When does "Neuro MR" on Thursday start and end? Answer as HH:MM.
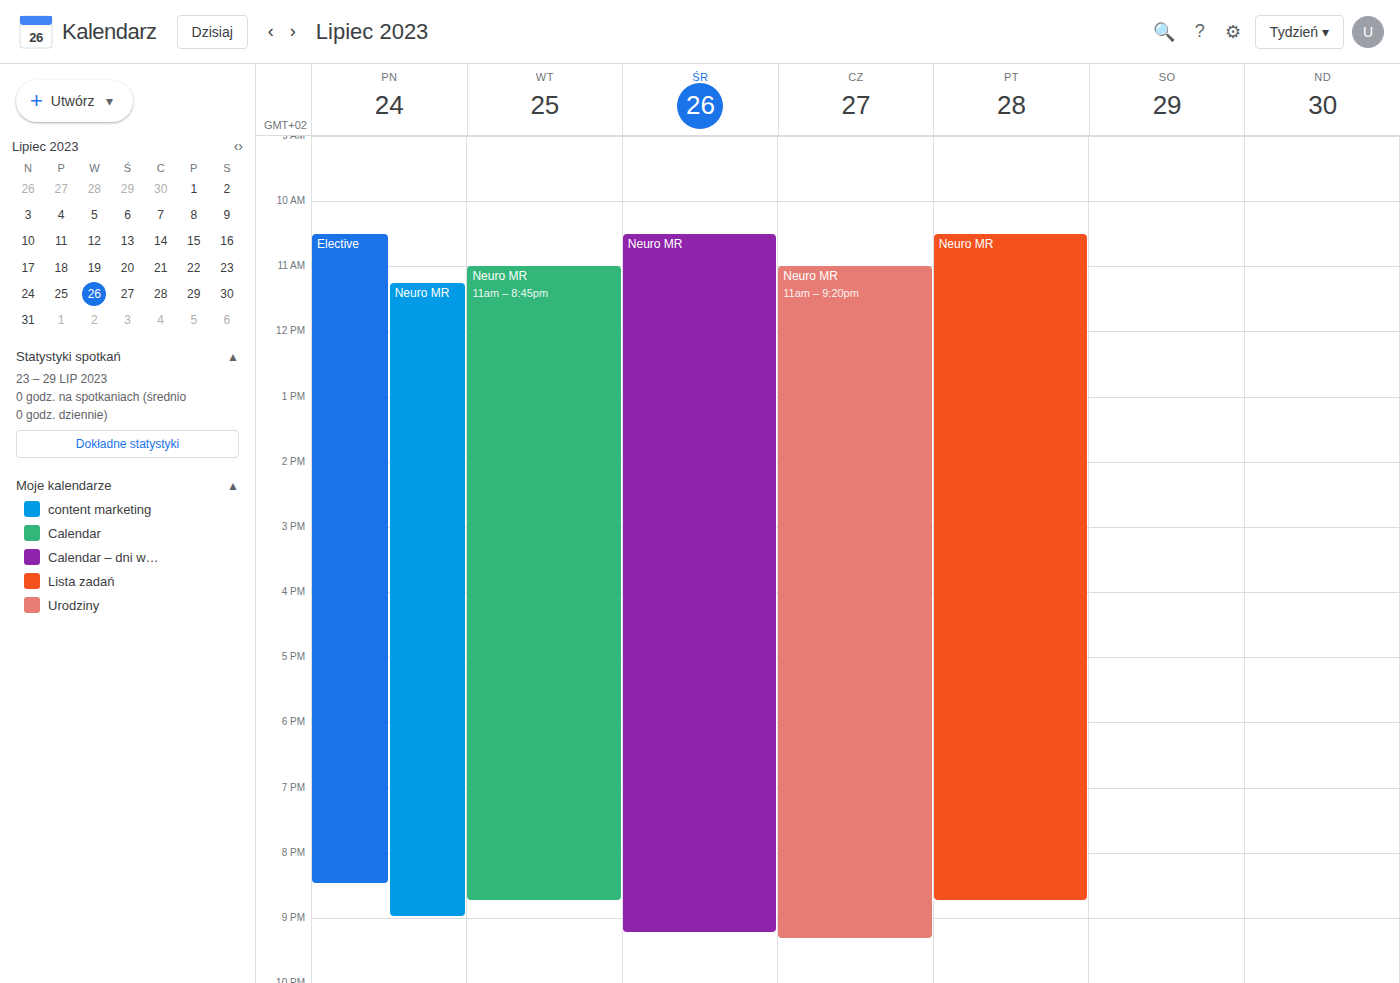
11:00 to 21:20